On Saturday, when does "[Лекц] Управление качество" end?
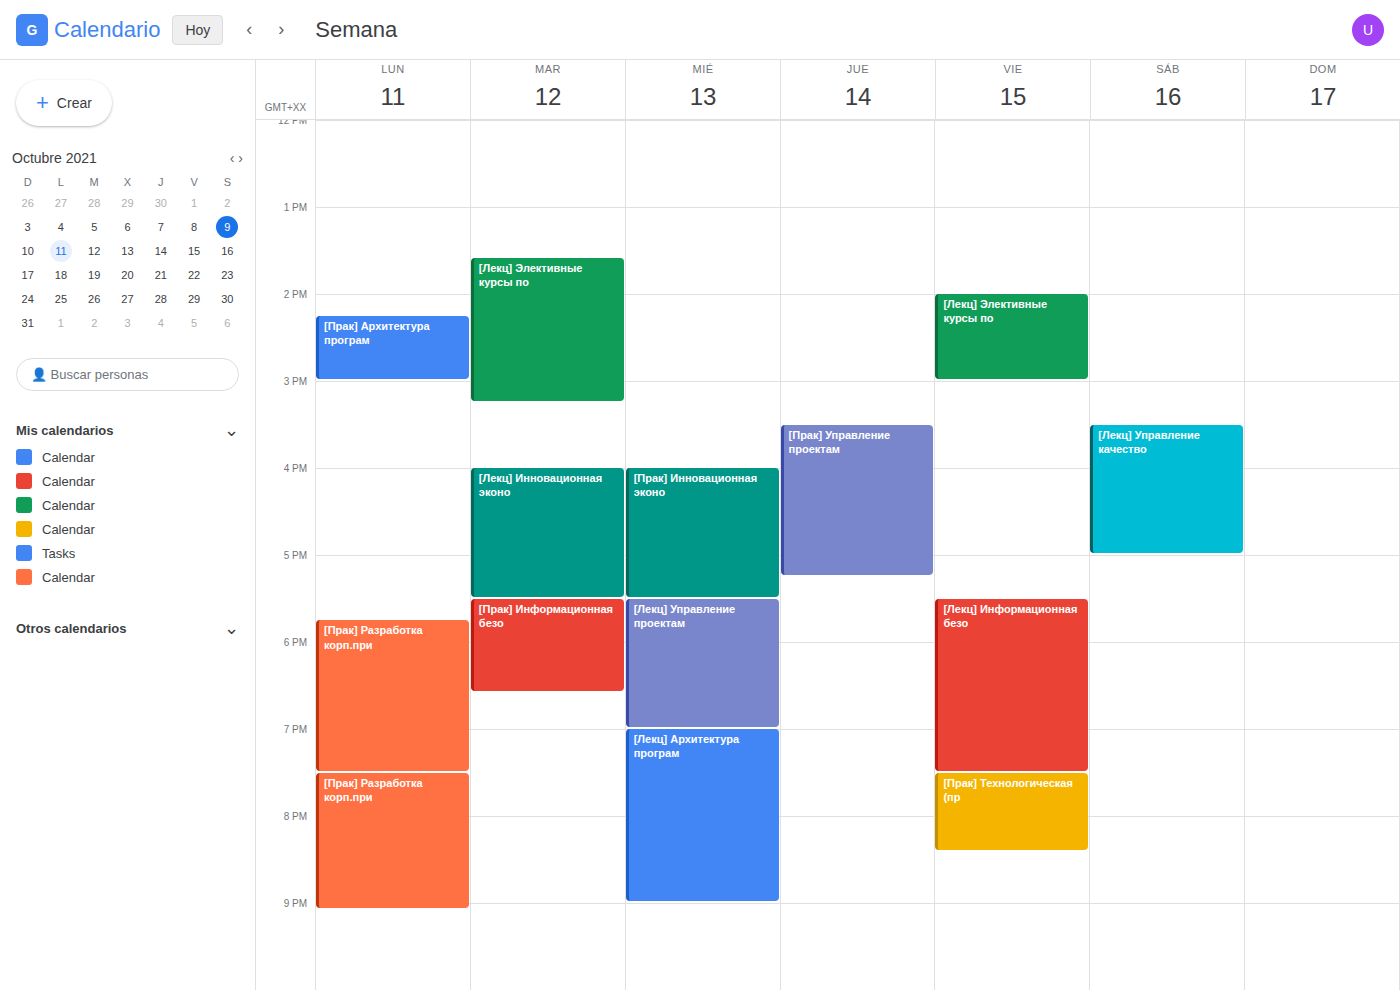
5:00 PM